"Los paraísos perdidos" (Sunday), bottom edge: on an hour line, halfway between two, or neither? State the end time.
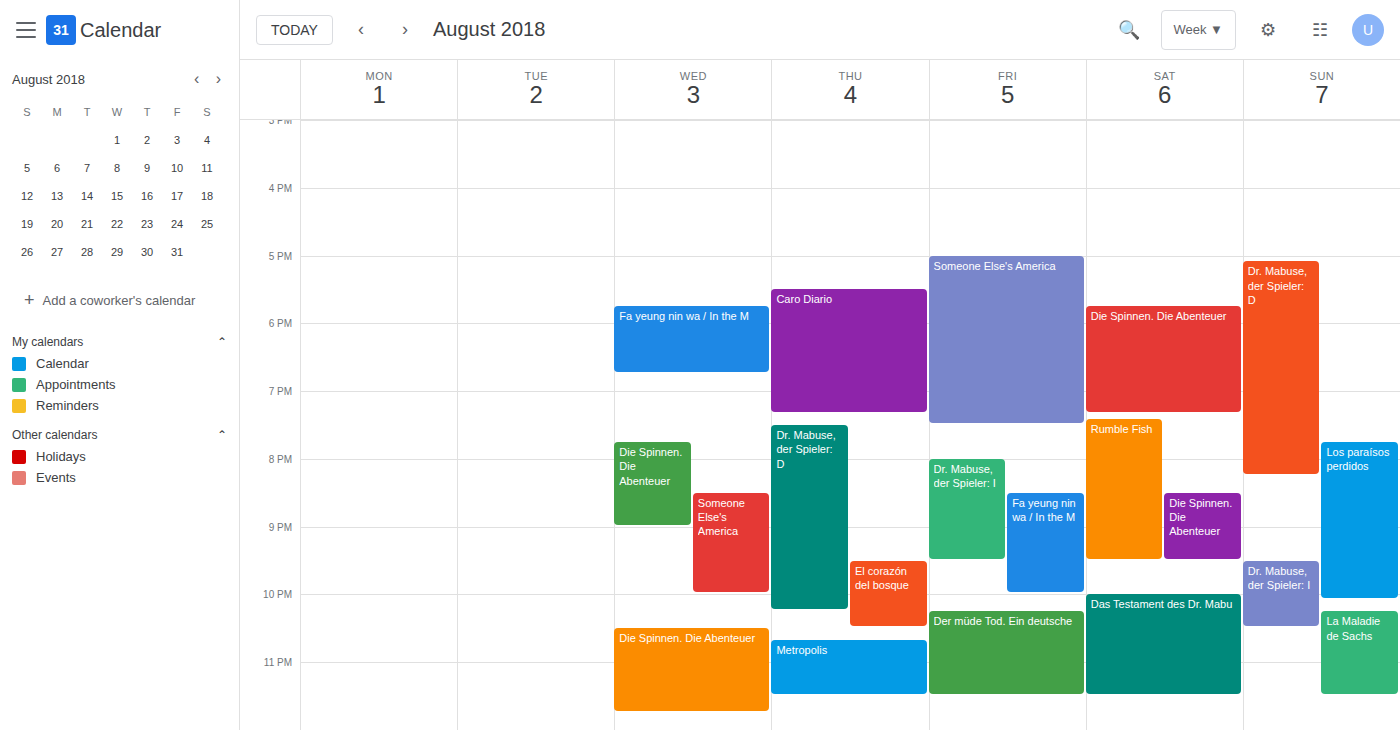
10:05 PM -- neither: 5 minutes below the 10 PM line and 55 minutes above the 11 PM line.